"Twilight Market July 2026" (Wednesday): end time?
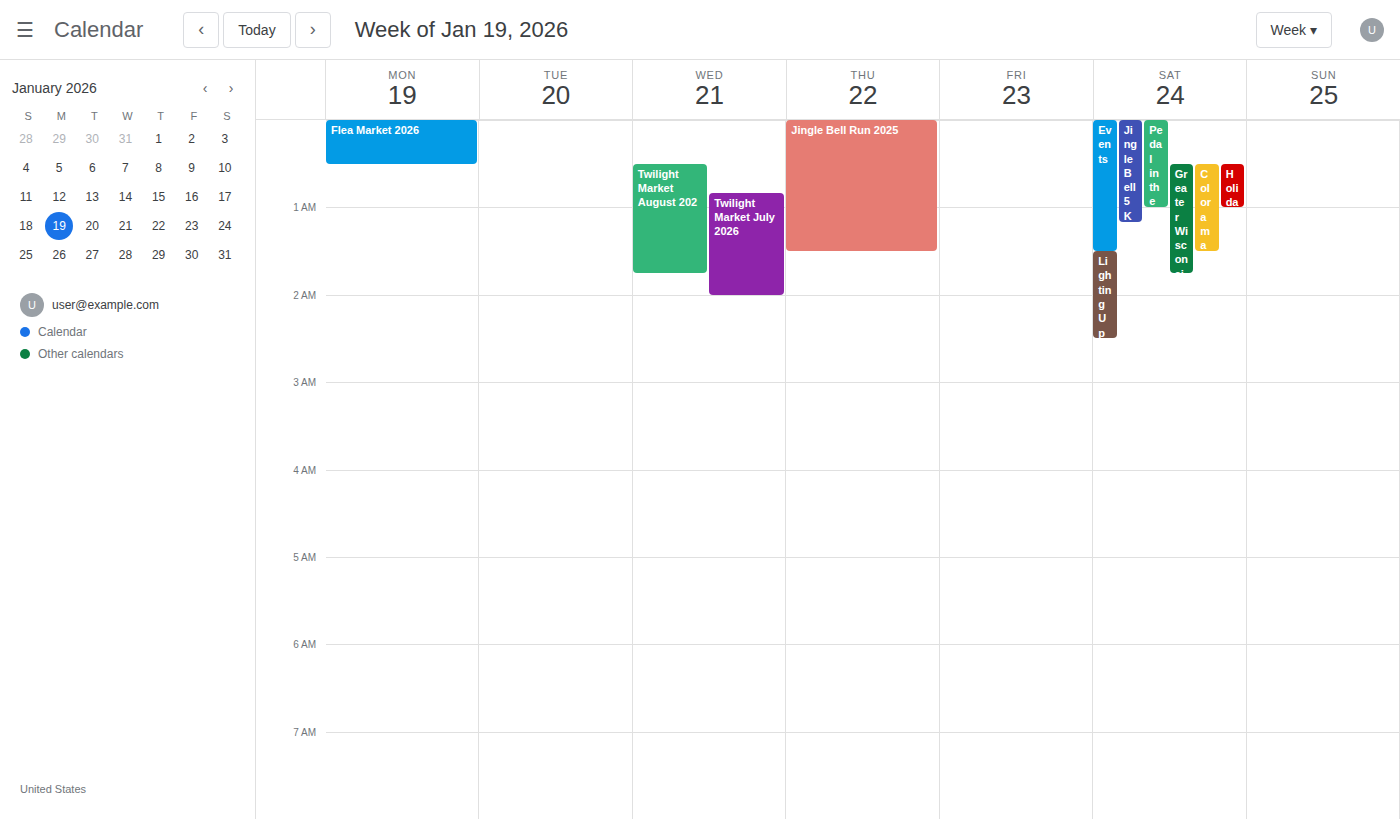
2:00 AM